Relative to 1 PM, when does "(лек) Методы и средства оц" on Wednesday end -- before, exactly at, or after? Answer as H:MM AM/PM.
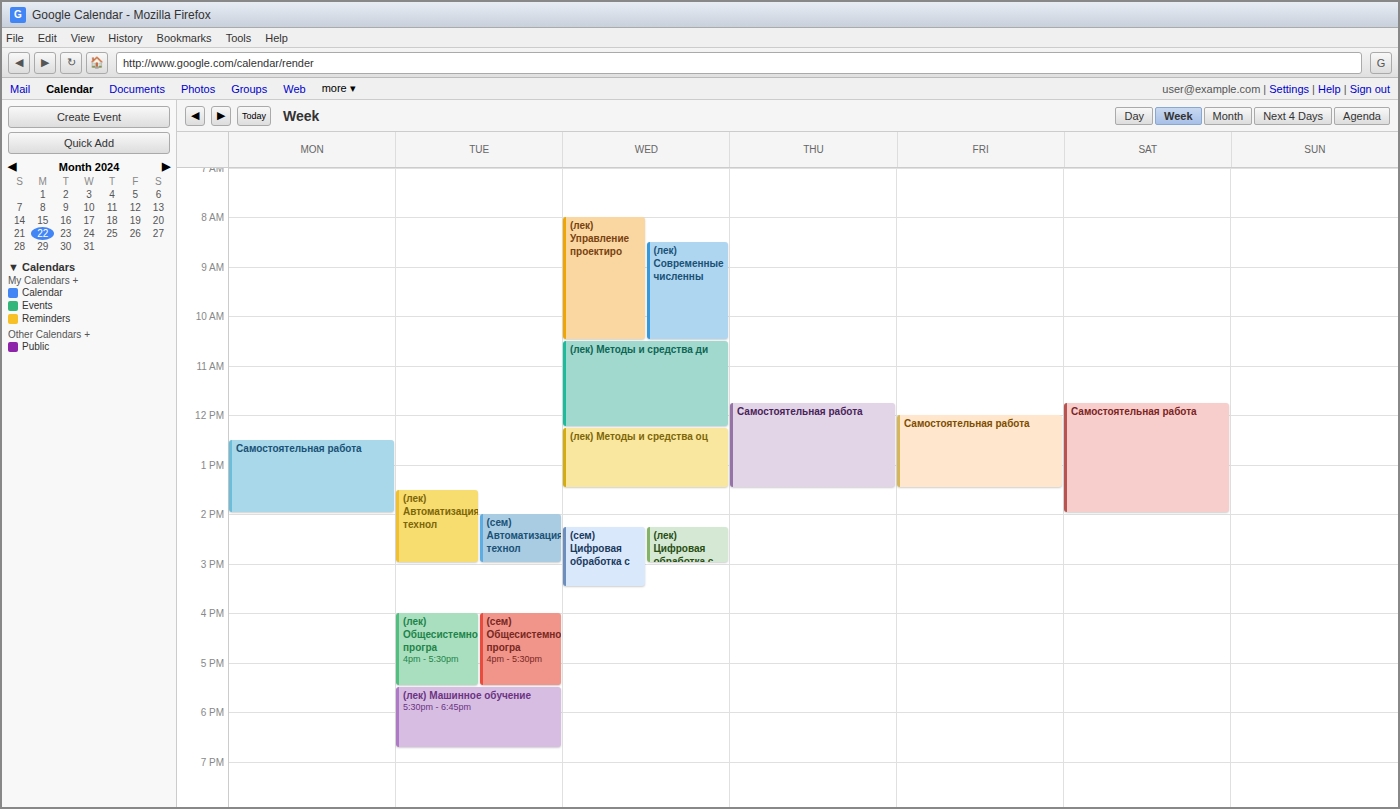
1:30 PM -- after 1 PM, 30 minutes below the 1 PM line.